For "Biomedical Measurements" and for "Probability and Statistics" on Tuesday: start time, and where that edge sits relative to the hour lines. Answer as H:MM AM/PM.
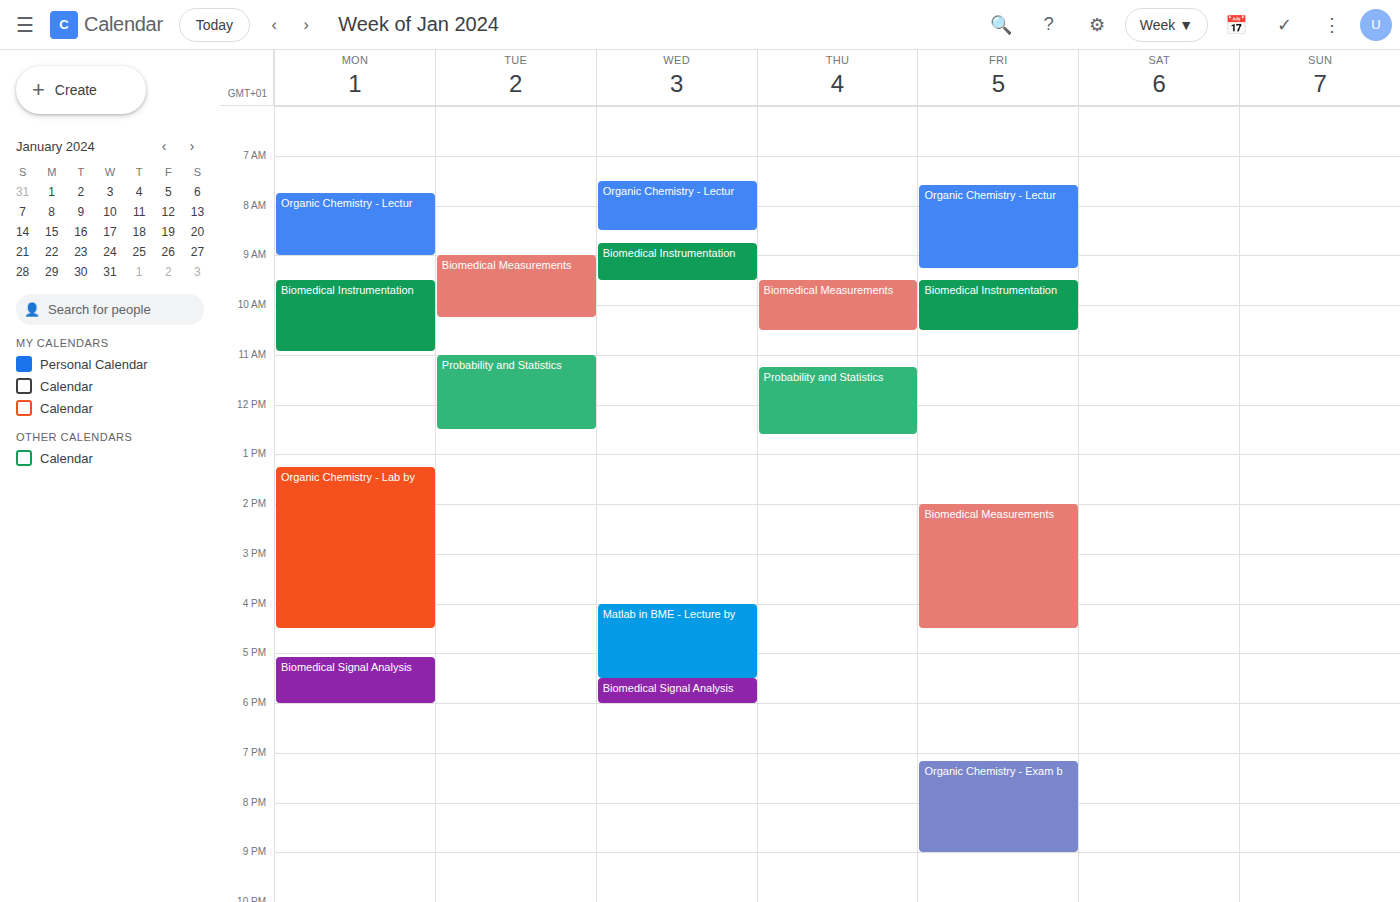
"Biomedical Measurements": 9:00 AM, exactly on the 9 AM line. "Probability and Statistics": 11:00 AM, exactly on the 11 AM line.